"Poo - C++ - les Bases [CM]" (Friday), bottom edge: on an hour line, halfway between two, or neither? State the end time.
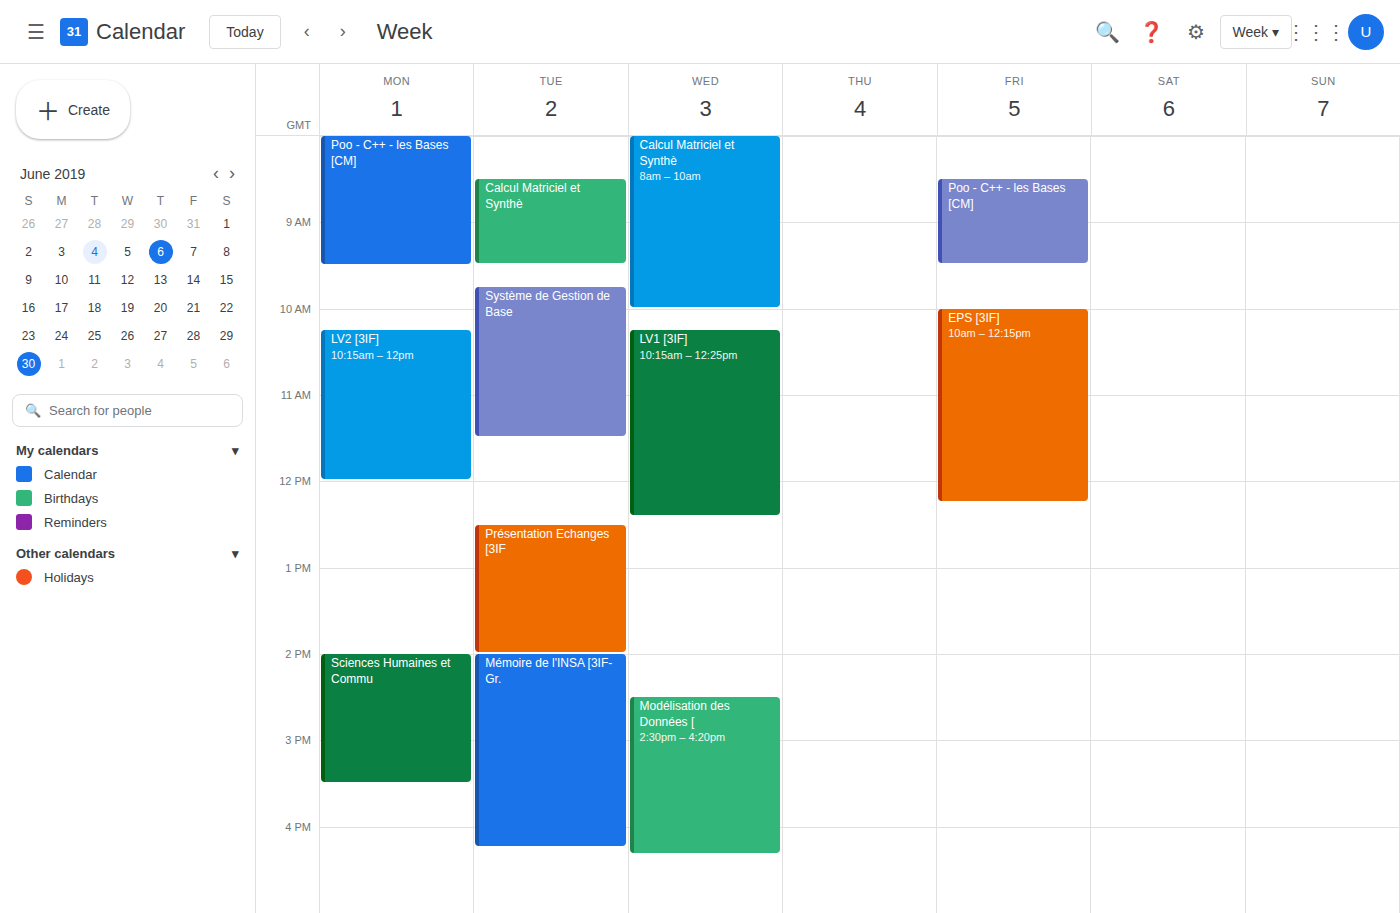
09:30 -- halfway between the 09:00 and 10:00 lines.